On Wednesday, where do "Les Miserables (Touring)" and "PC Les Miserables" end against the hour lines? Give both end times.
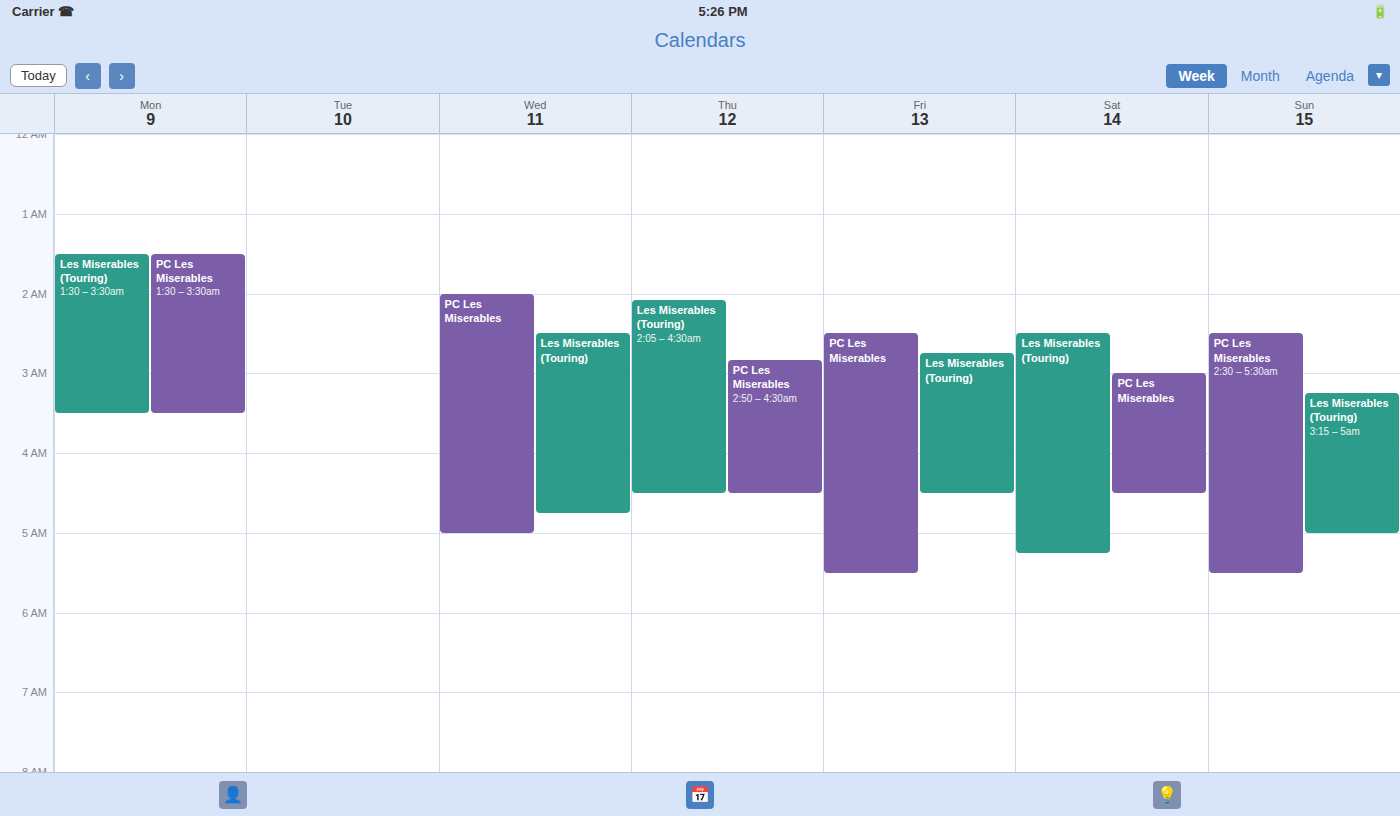
"Les Miserables (Touring)": 04:45, neither: three quarters of the way from the 04:00 line to the 05:00 line. "PC Les Miserables": 05:00, exactly on the 05:00 line.